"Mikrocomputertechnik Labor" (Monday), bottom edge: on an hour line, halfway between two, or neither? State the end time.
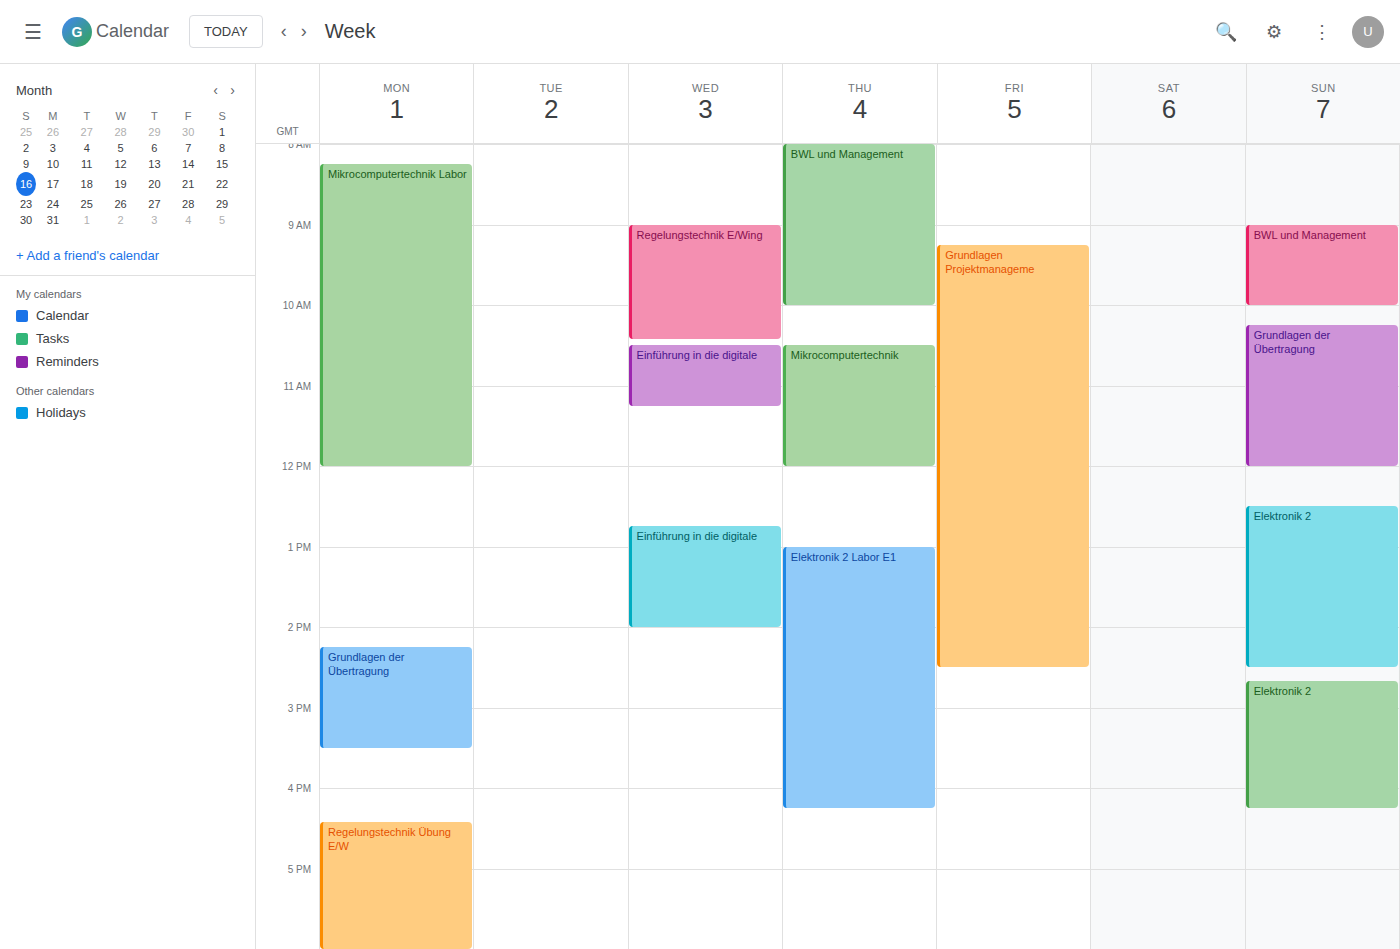
12:00 PM -- exactly on the 12 PM line.